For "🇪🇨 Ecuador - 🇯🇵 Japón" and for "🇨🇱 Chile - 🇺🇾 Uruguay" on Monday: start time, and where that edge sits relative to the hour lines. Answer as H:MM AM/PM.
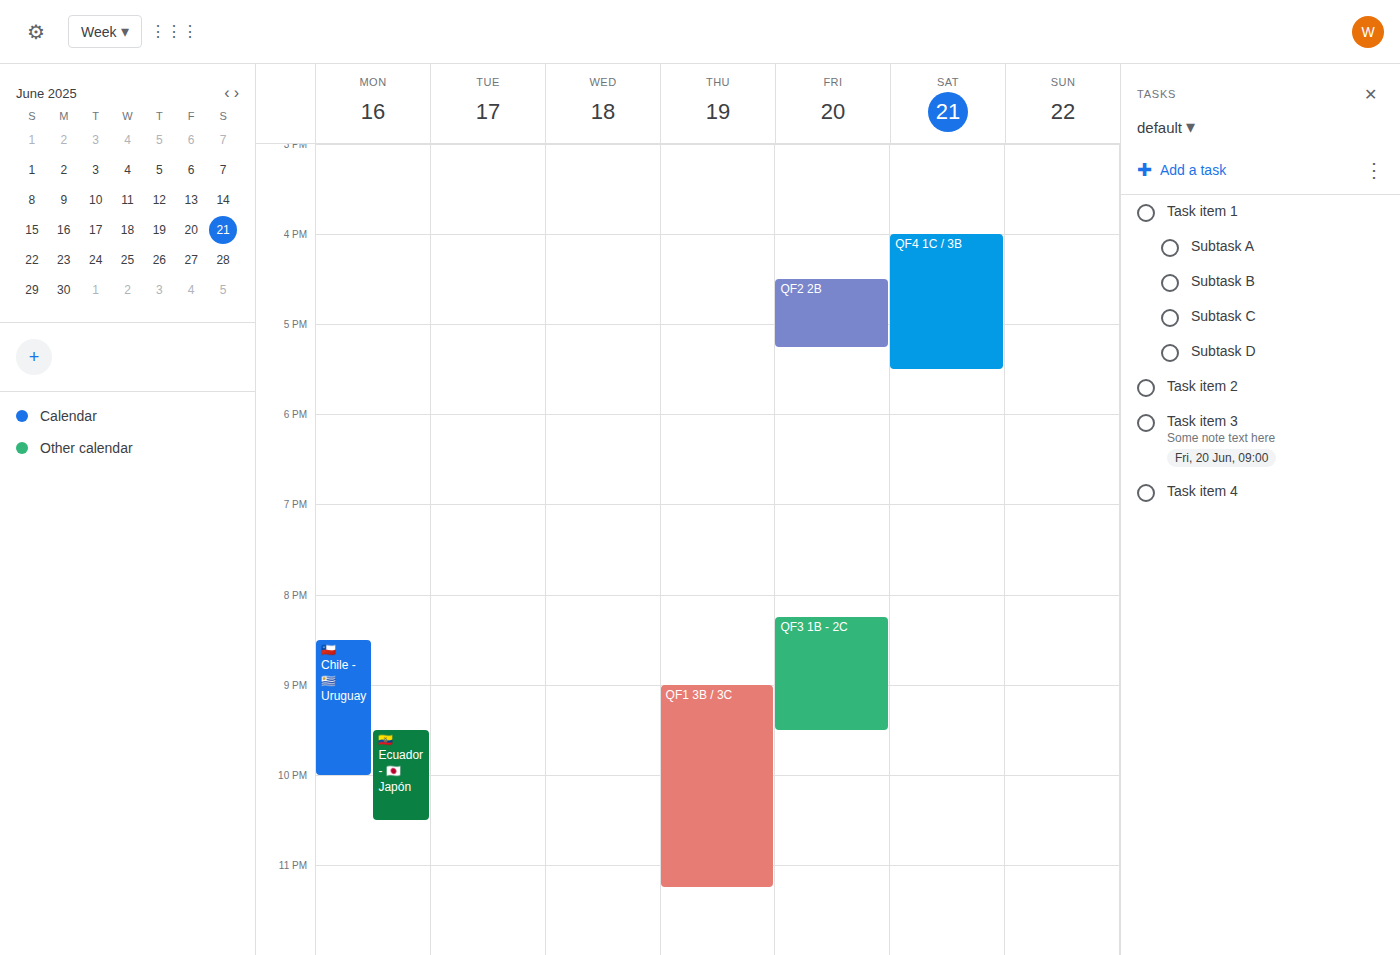
"🇪🇨 Ecuador - 🇯🇵 Japón": 9:30 PM, halfway between the 9 PM and 10 PM lines. "🇨🇱 Chile - 🇺🇾 Uruguay": 8:30 PM, halfway between the 8 PM and 9 PM lines.